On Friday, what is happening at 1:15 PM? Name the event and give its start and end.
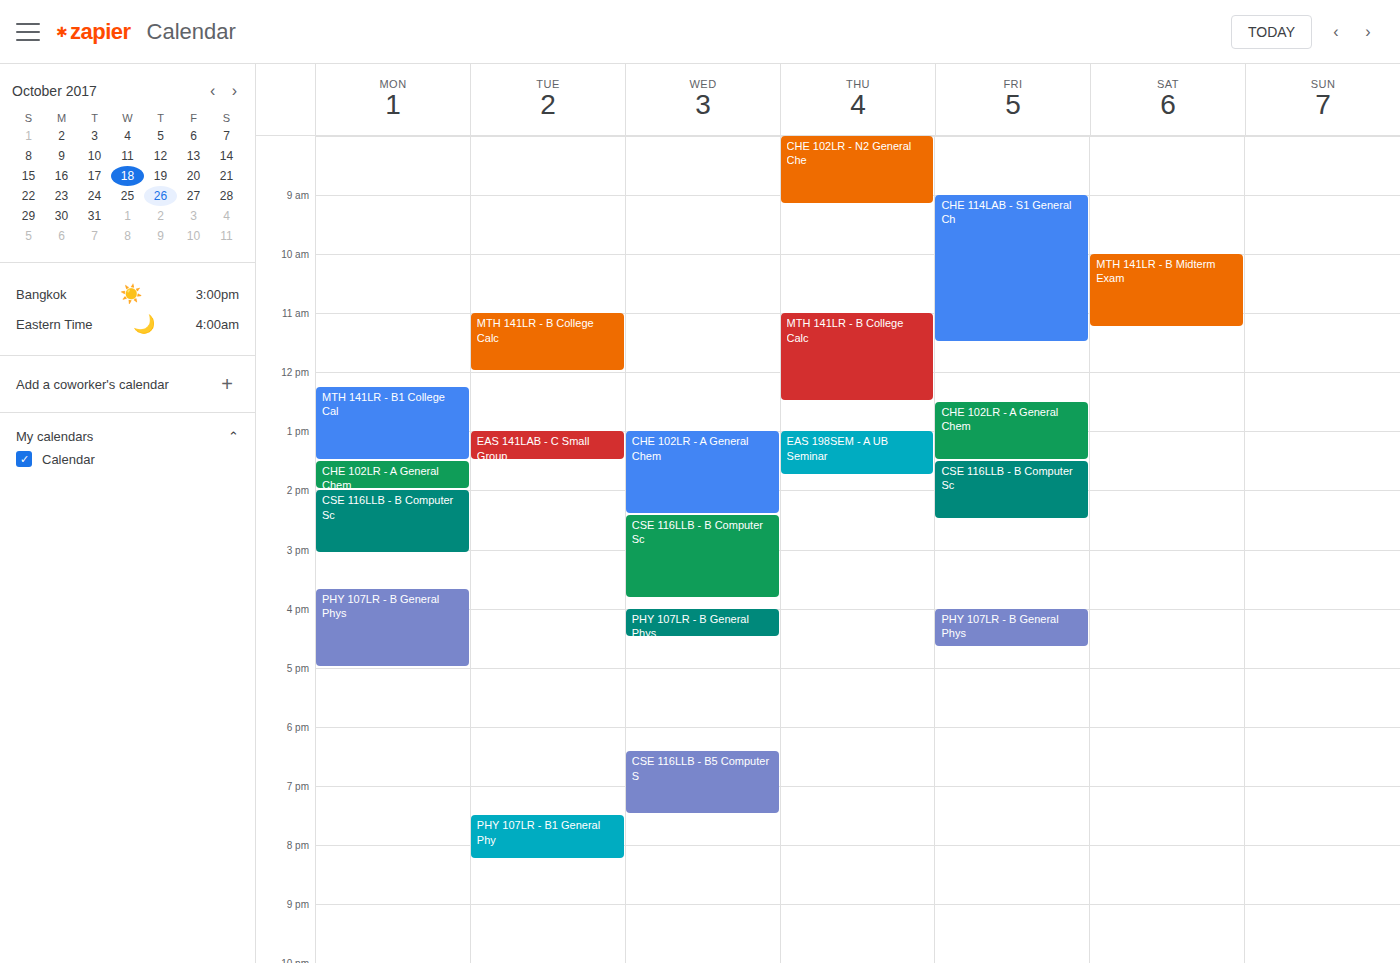
"CHE 102LR - A General Chem", 12:30 PM to 1:30 PM